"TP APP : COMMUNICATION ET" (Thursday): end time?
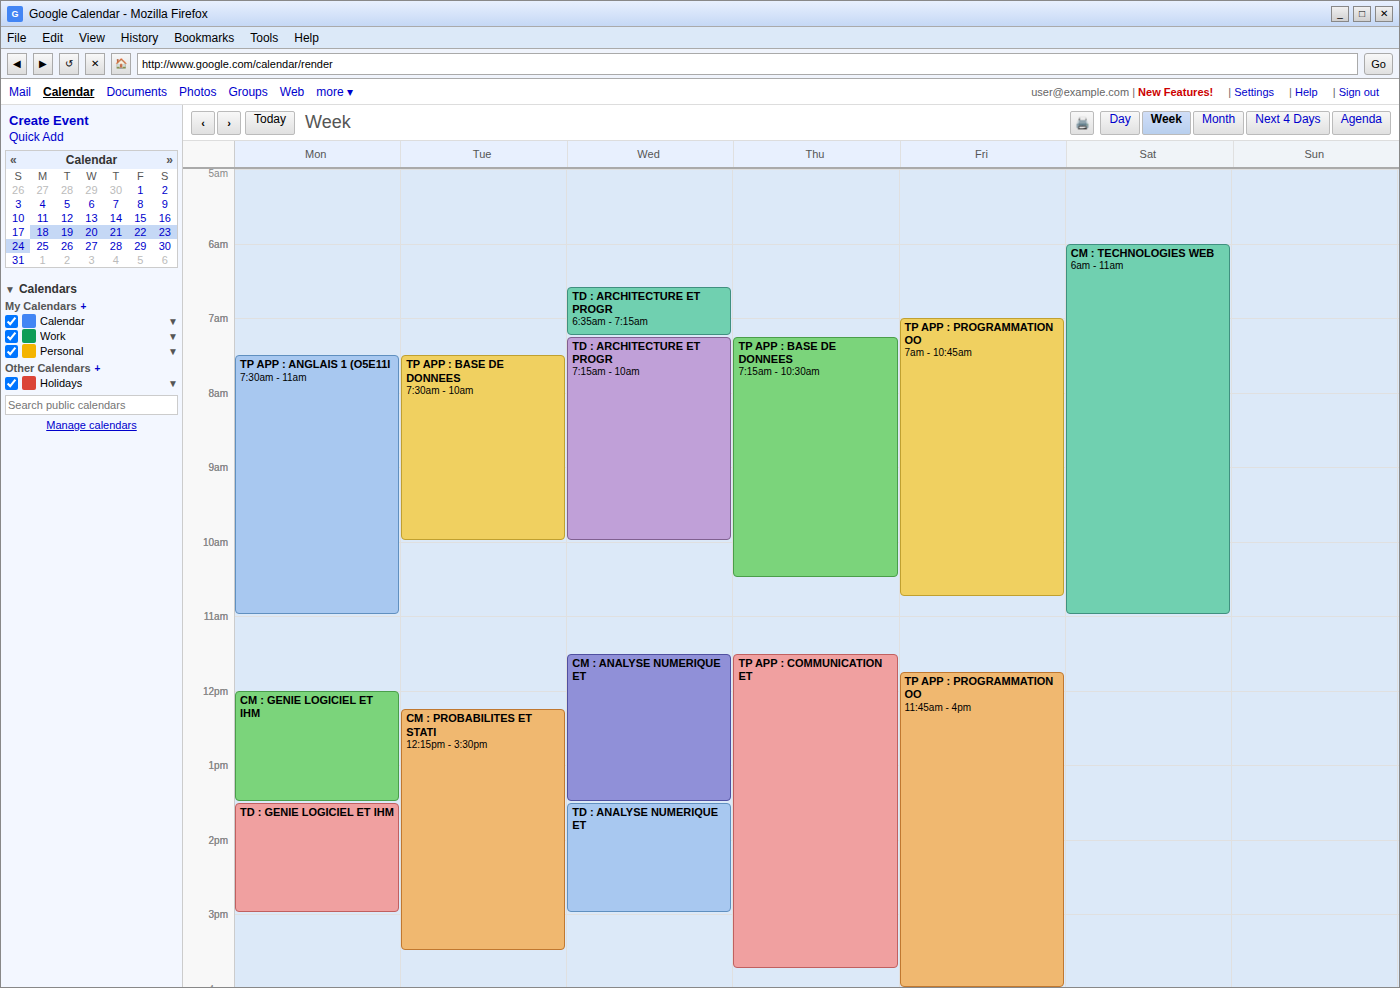
3:45 PM